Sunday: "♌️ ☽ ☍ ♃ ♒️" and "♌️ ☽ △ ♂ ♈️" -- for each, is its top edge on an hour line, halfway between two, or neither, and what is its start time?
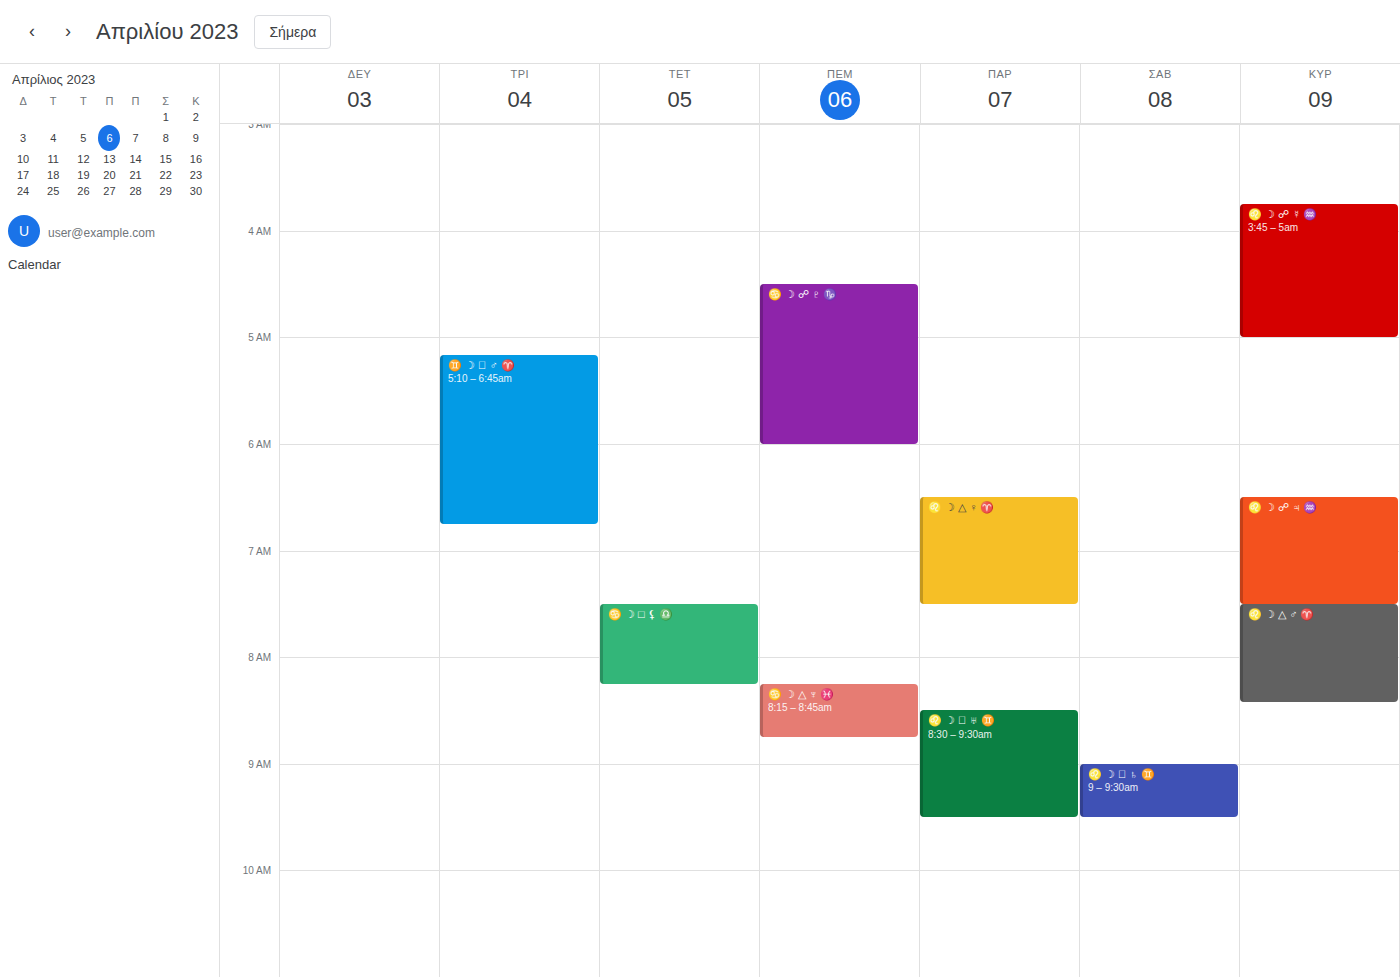
"♌️ ☽ ☍ ♃ ♒️": 6:30 AM, halfway between the 6 AM and 7 AM lines. "♌️ ☽ △ ♂ ♈️": 7:30 AM, halfway between the 7 AM and 8 AM lines.